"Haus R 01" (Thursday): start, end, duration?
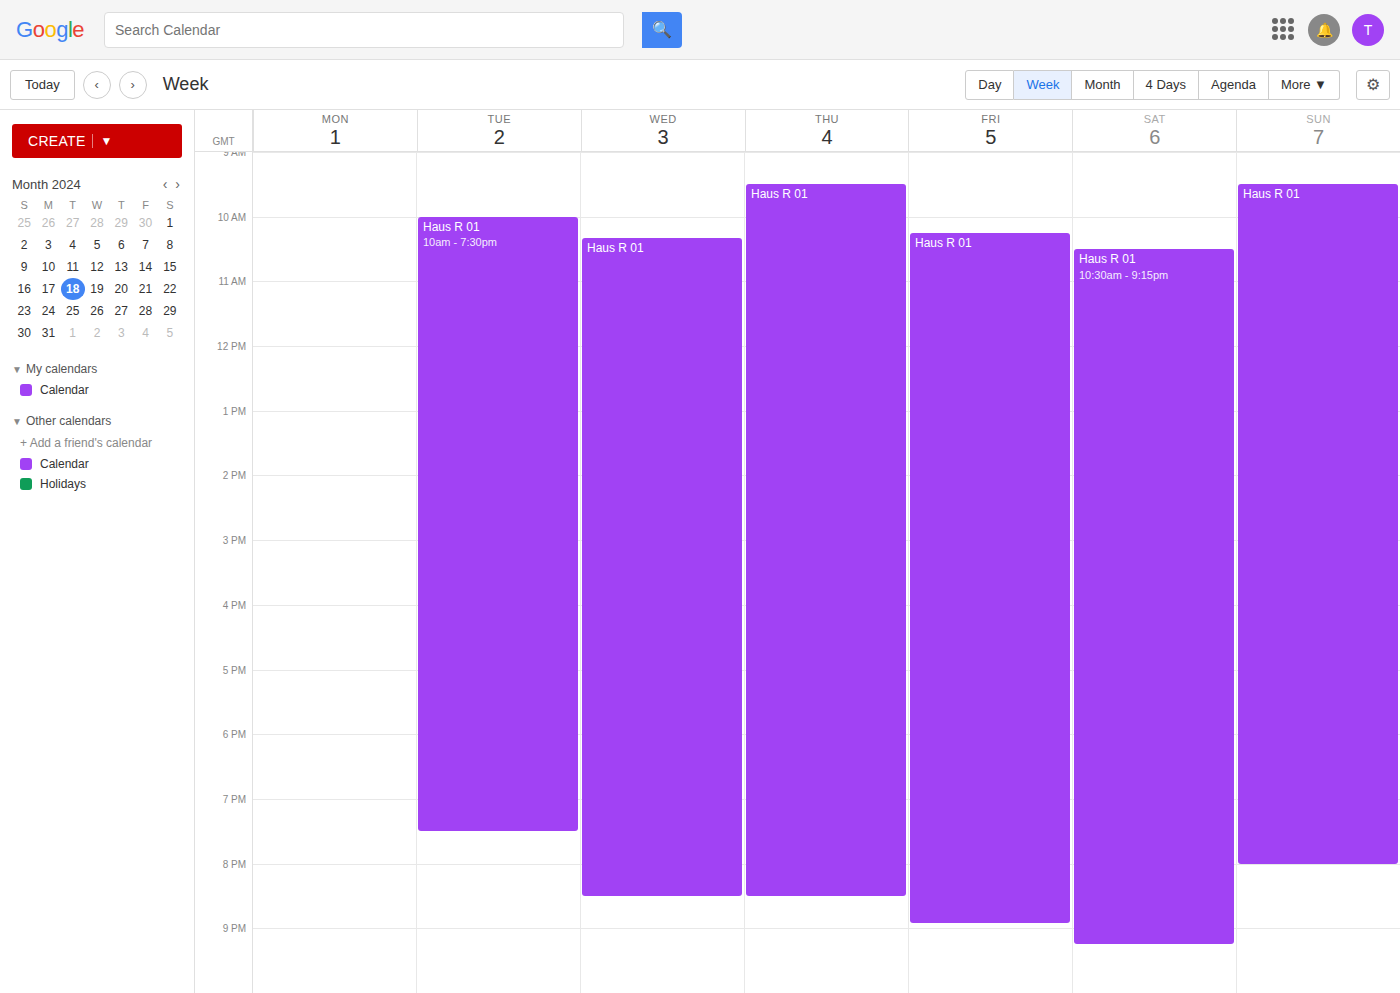
9:30 AM to 8:30 PM, 11 hours